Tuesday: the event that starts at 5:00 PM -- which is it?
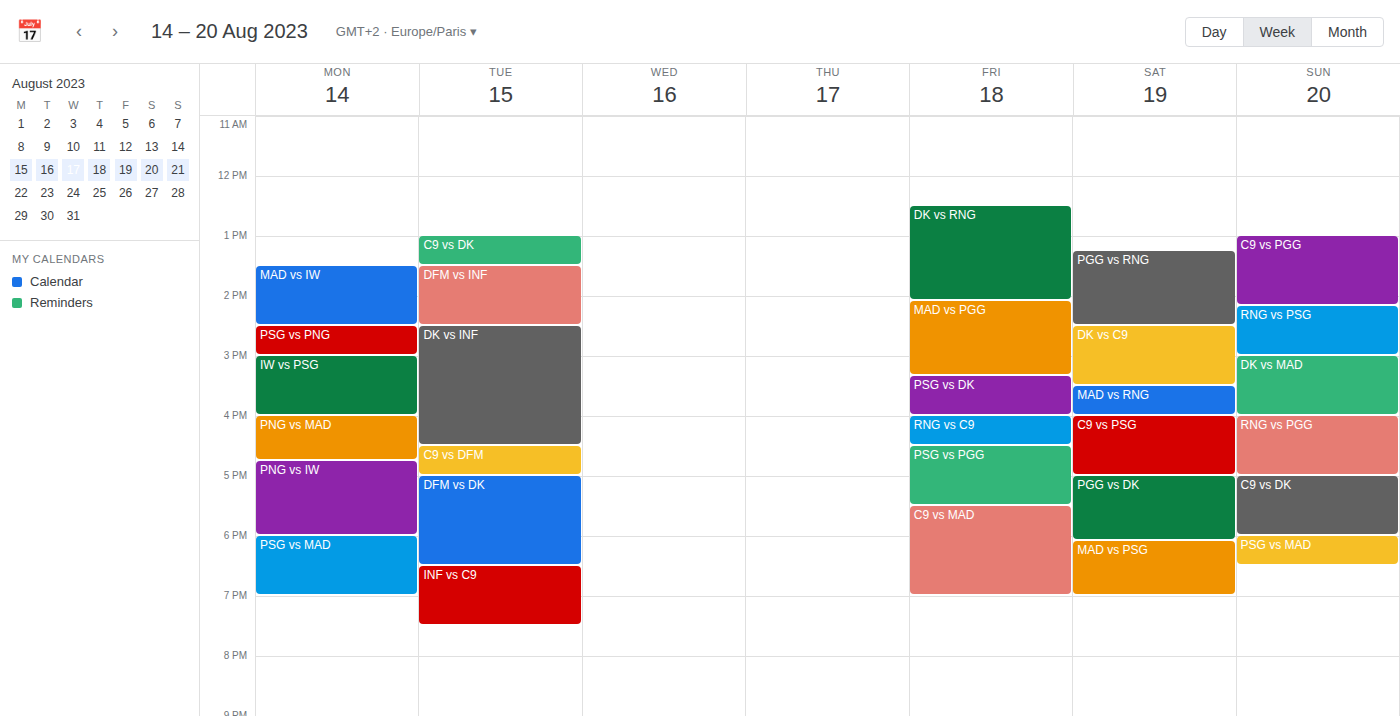
"DFM vs DK"